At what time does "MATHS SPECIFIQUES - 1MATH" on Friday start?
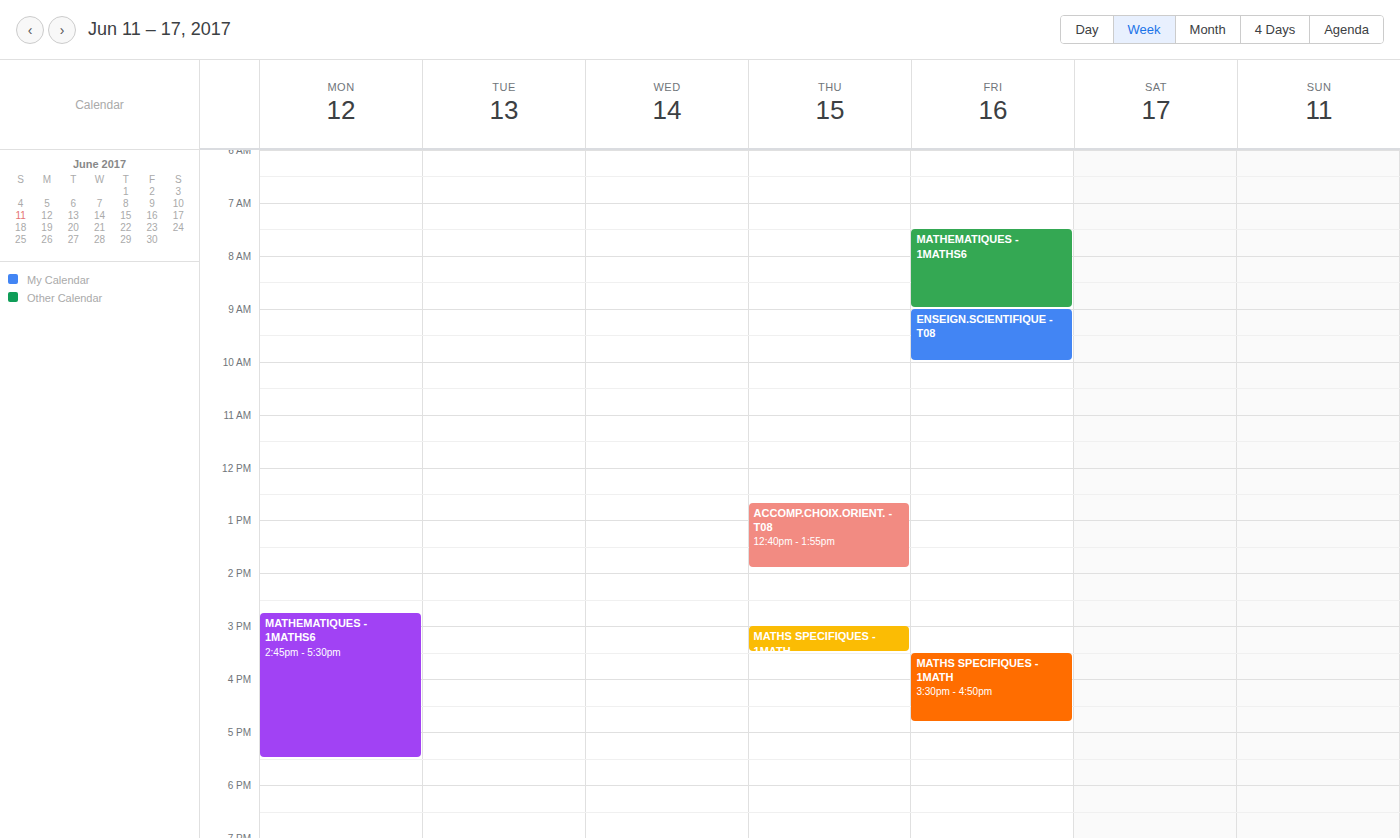
3:30 PM